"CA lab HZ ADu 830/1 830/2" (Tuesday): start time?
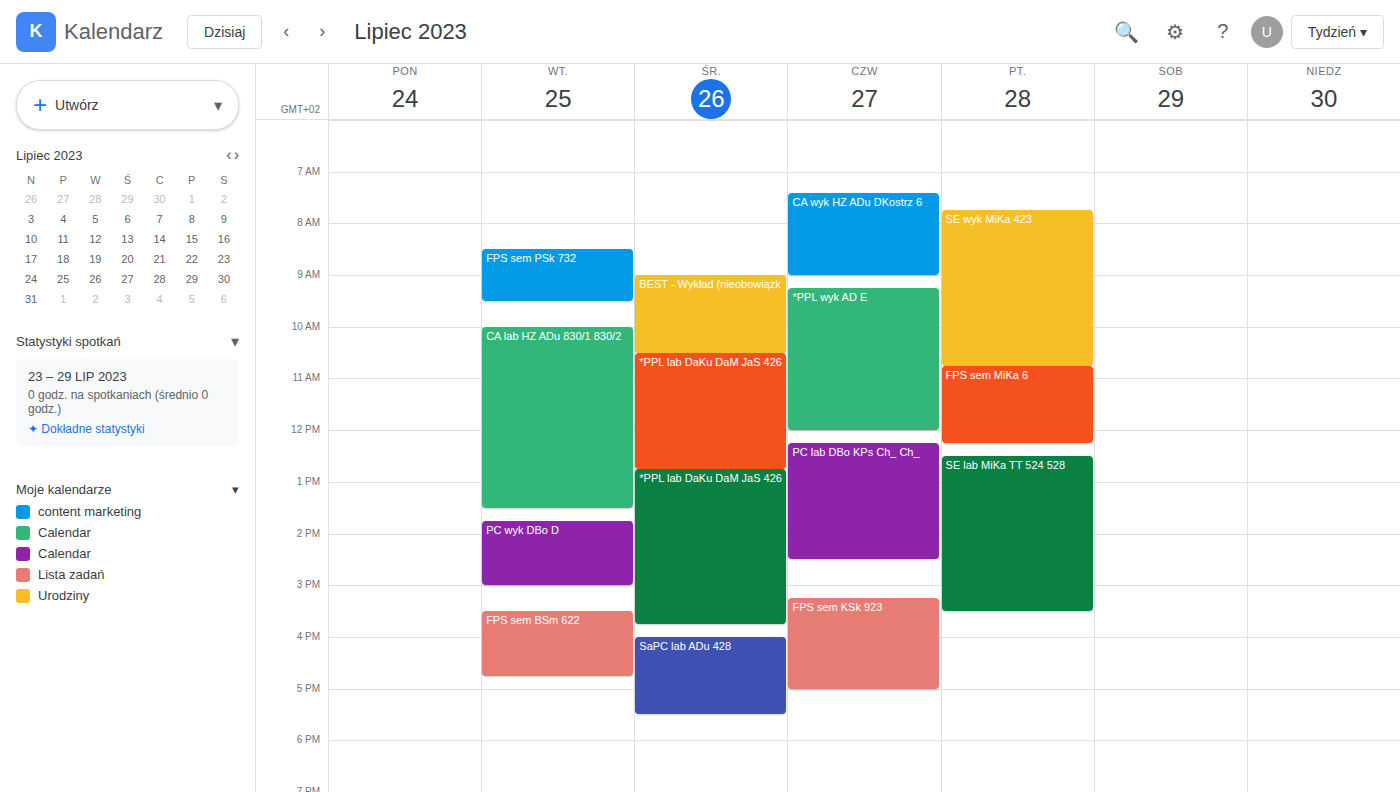
10:00 AM